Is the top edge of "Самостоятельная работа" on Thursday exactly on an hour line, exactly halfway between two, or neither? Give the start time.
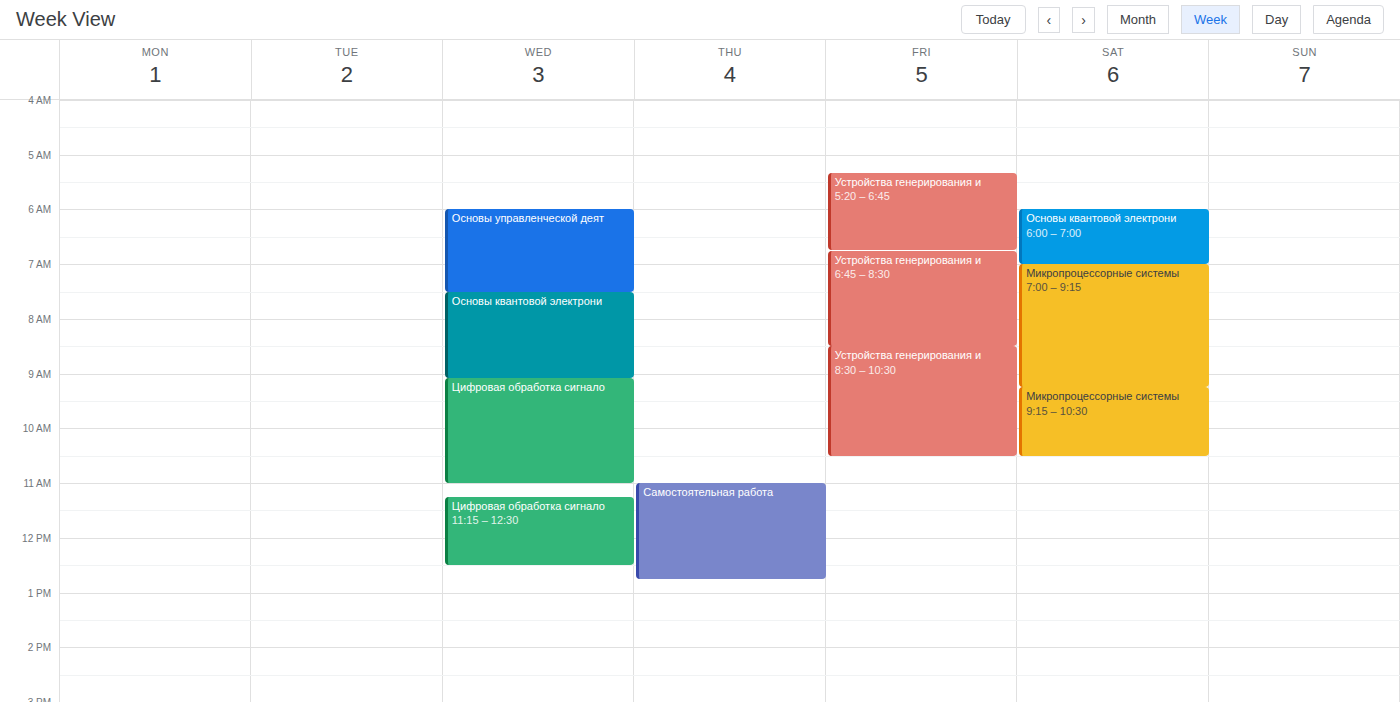
11:00 AM -- exactly on the 11 AM line.